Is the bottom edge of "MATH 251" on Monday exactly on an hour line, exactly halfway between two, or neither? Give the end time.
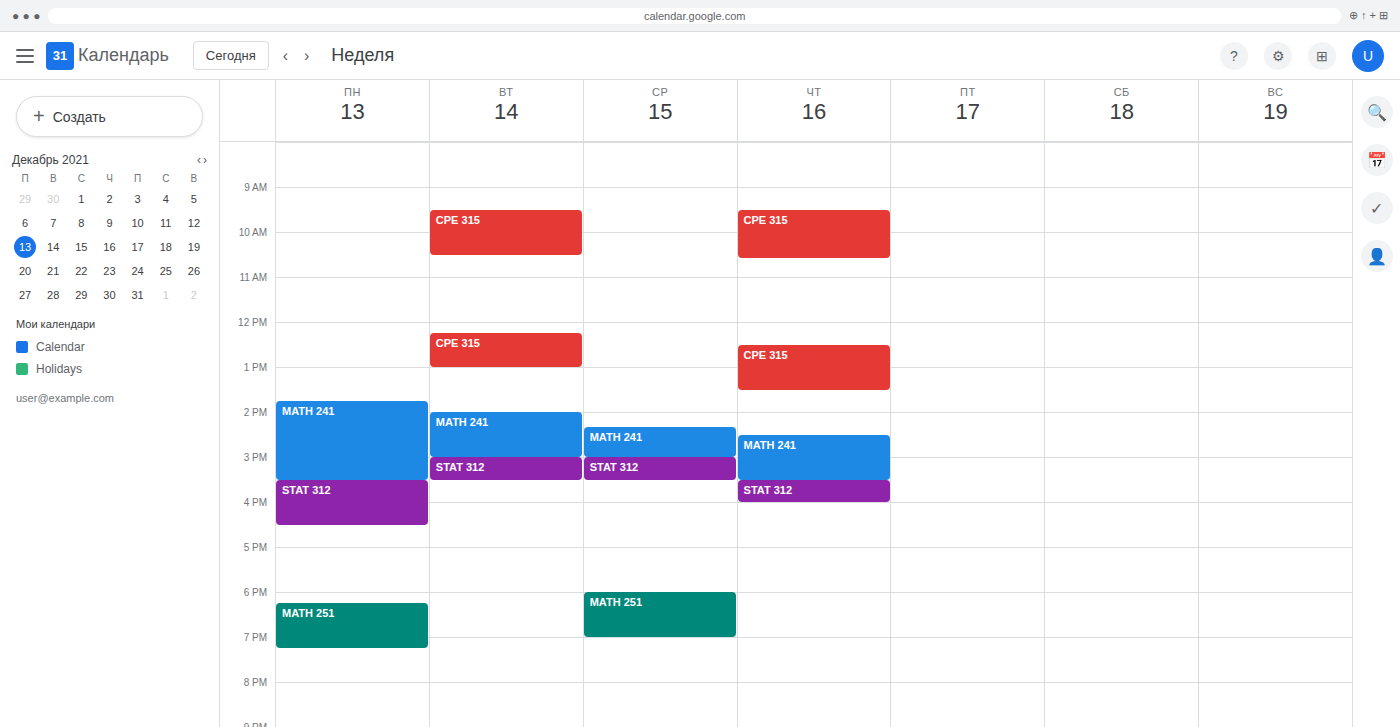
7:15 PM -- neither: a quarter of the way from the 7 PM line to the 8 PM line.